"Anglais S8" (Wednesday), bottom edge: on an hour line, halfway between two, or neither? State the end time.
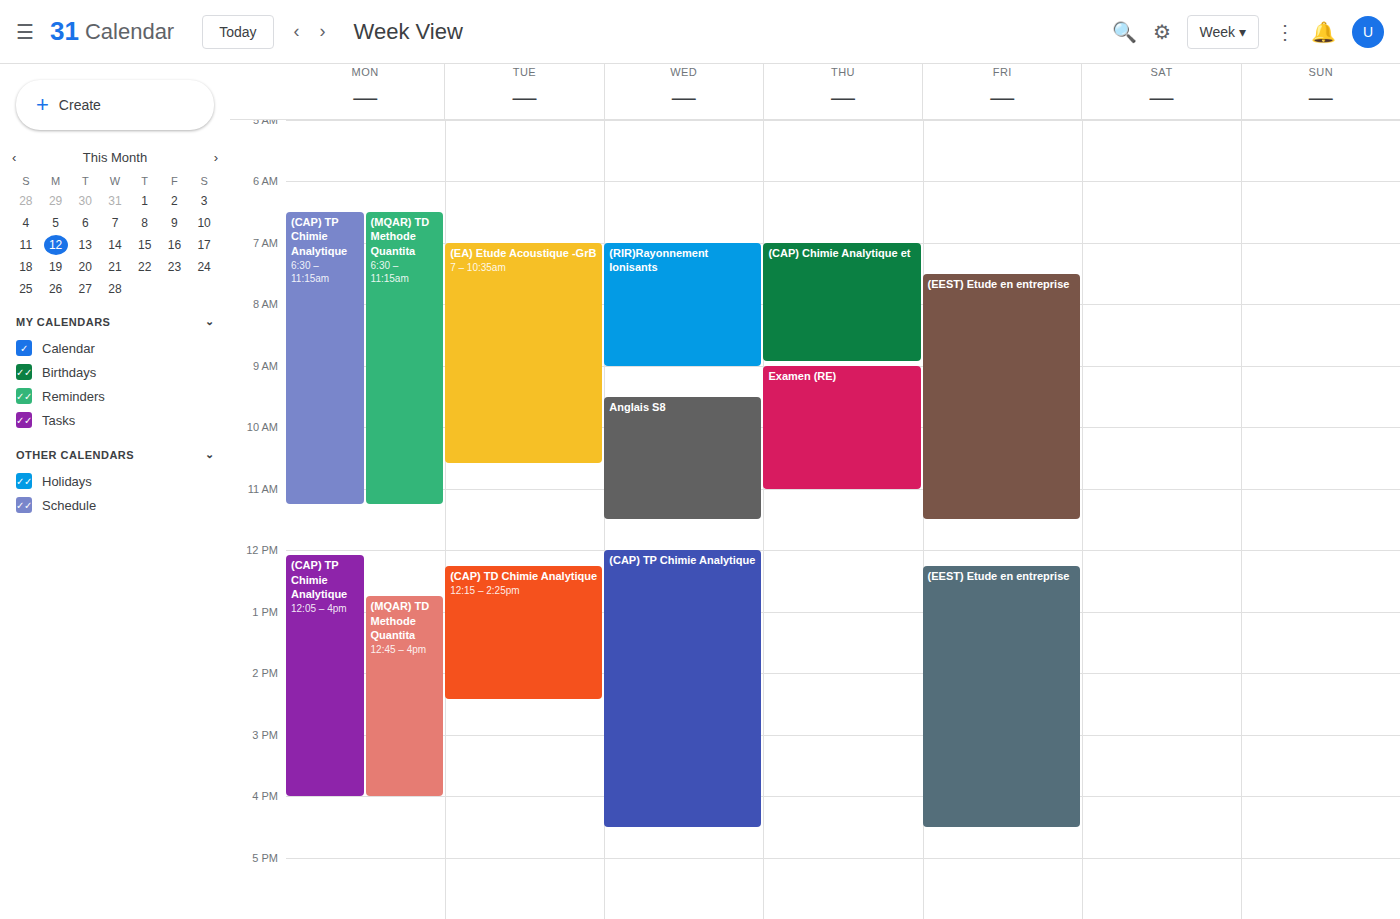
11:30 -- halfway between the 11:00 and 12:00 lines.